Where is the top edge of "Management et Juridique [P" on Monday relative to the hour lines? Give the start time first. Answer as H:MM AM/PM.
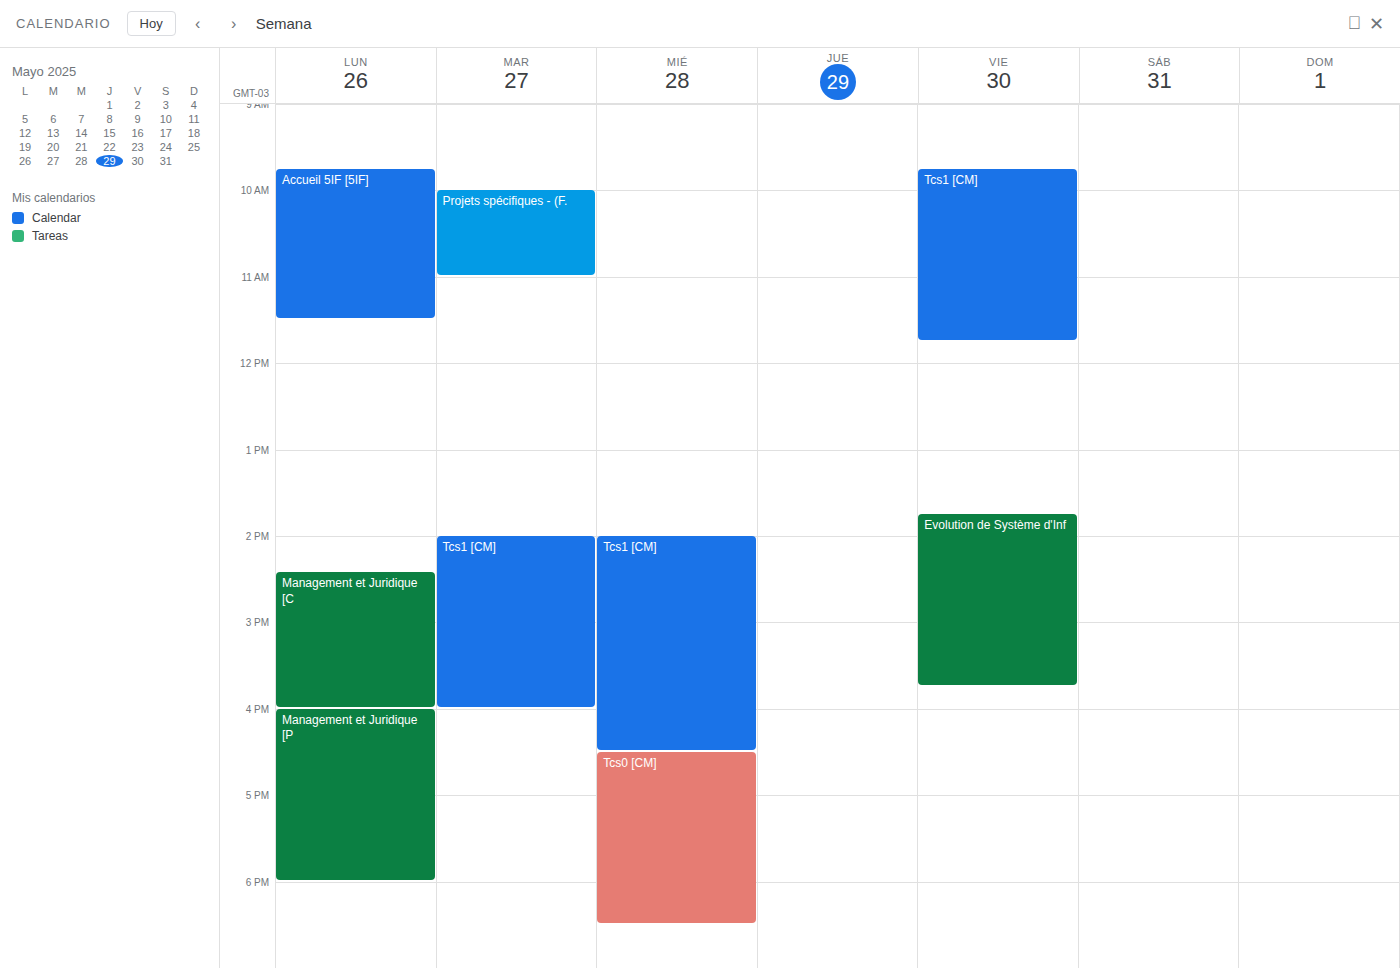
4:00 PM -- exactly on the 4 PM line.